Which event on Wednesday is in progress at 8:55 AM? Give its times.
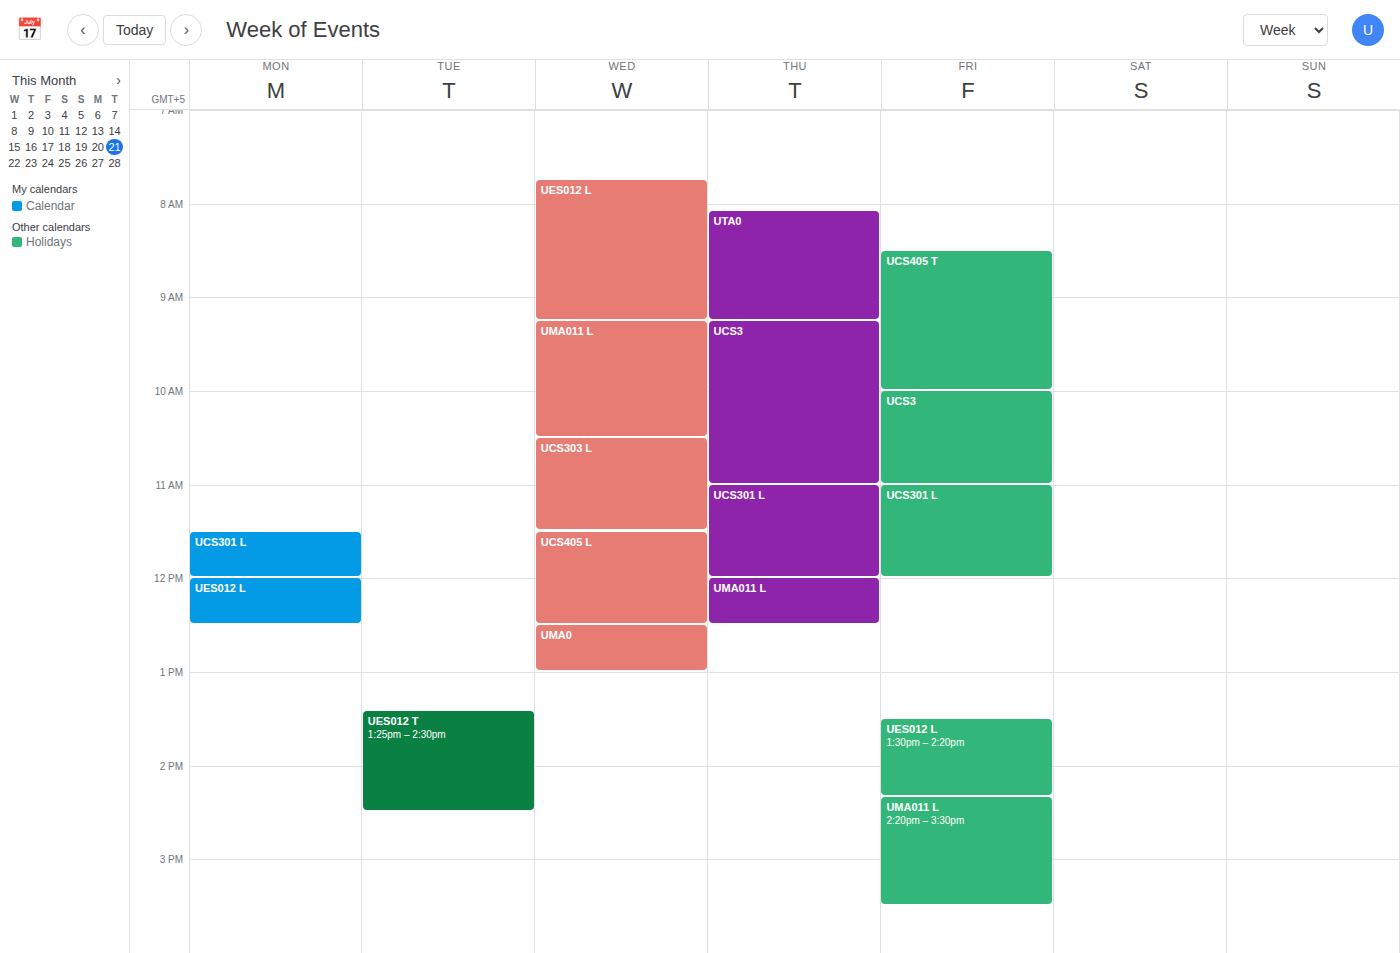
"UES012 L", 7:45 AM to 9:15 AM